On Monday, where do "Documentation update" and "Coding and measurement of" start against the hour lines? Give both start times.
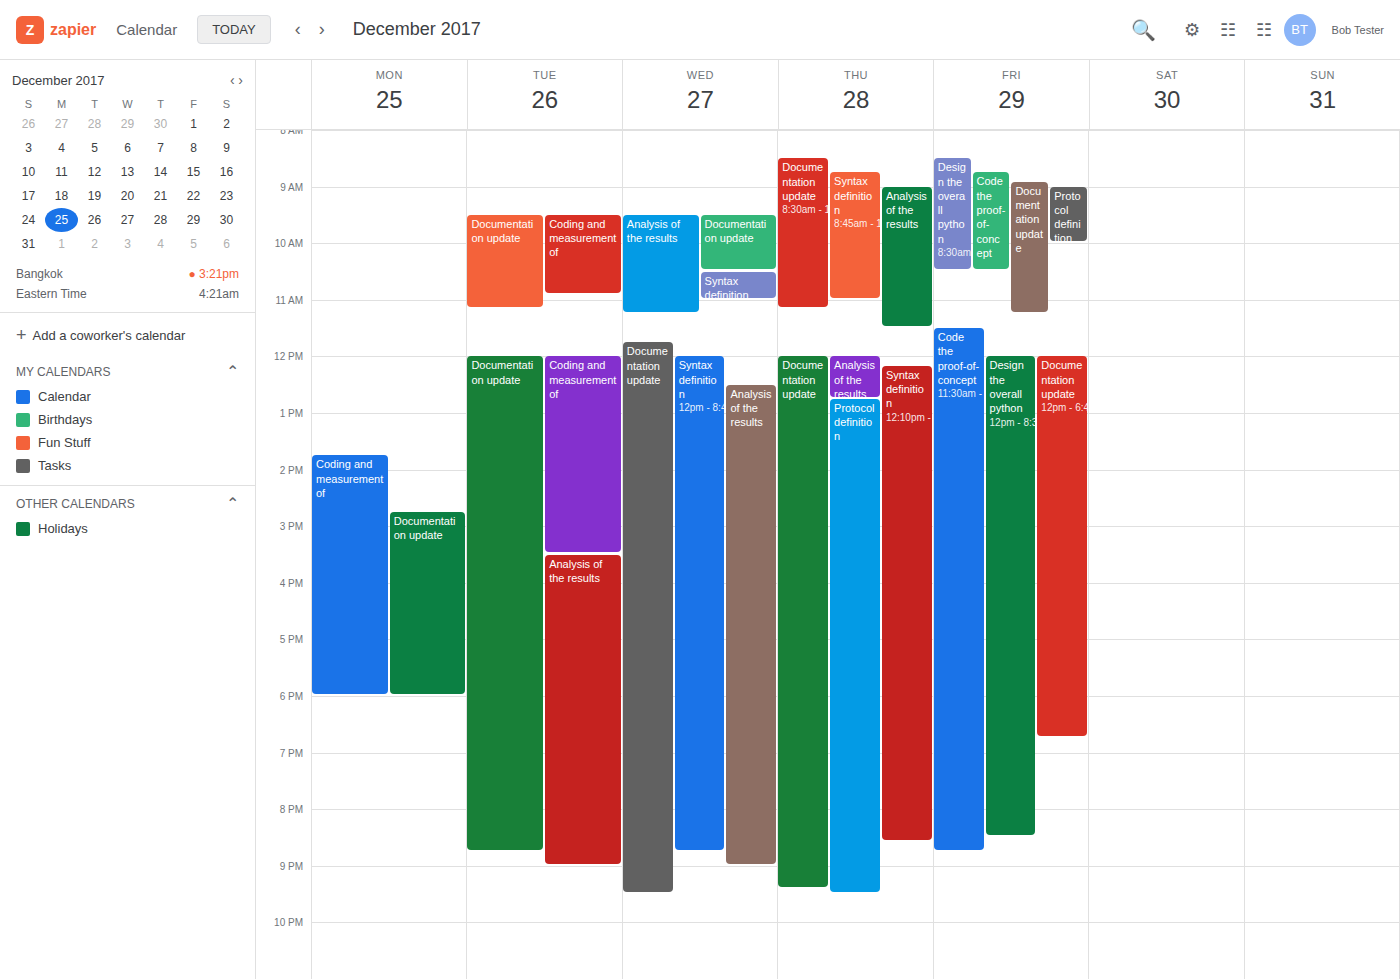
"Documentation update": 2:45 PM, neither: three quarters of the way from the 2 PM line to the 3 PM line. "Coding and measurement of": 1:45 PM, neither: three quarters of the way from the 1 PM line to the 2 PM line.